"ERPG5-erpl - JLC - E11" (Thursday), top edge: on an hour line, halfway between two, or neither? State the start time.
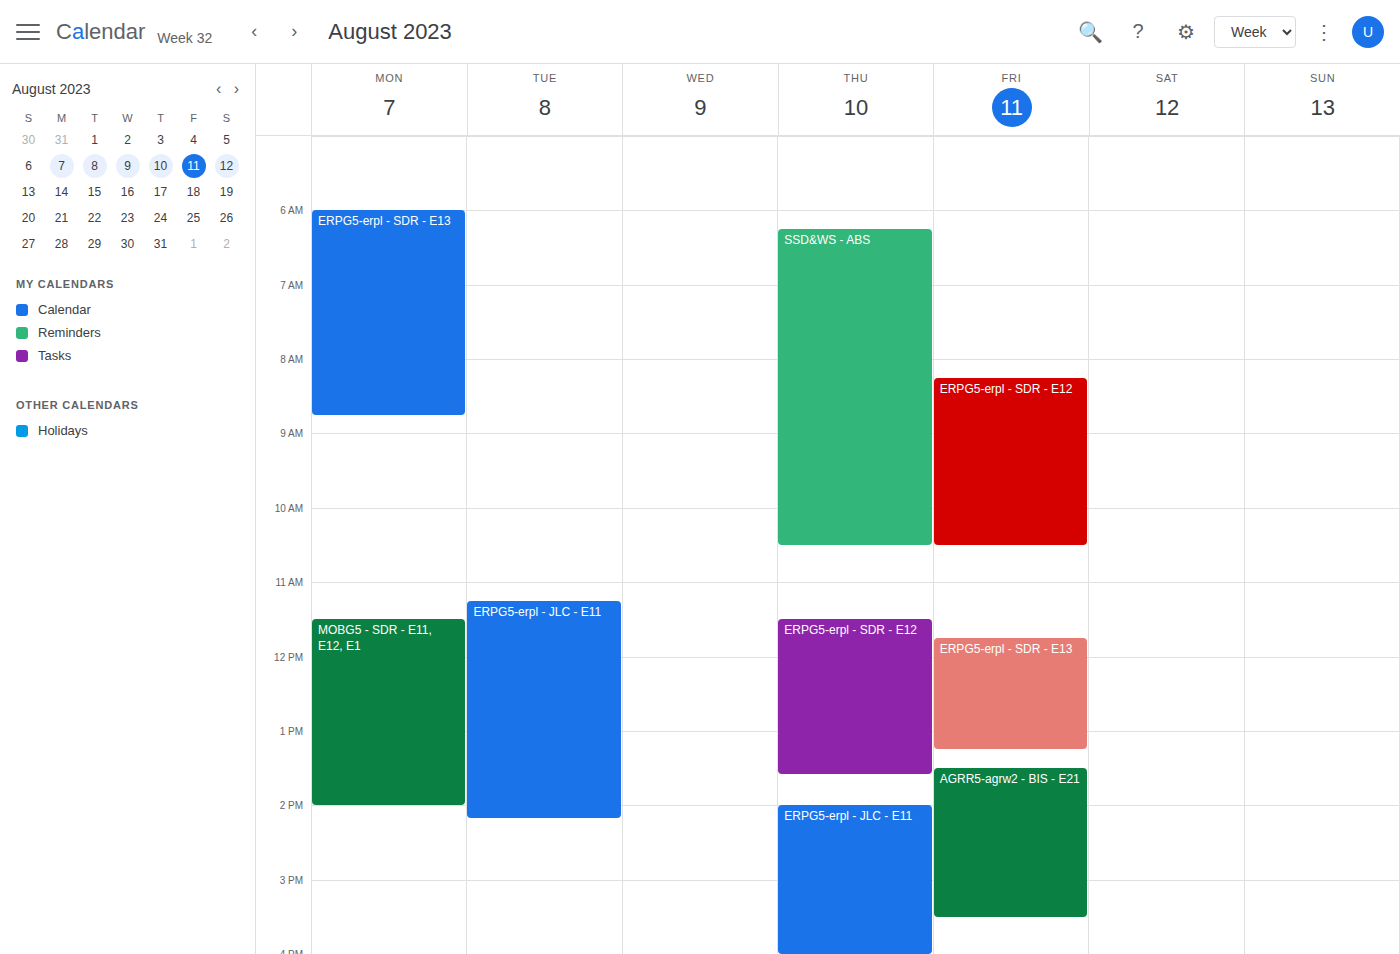
2:00 PM -- exactly on the 2 PM line.